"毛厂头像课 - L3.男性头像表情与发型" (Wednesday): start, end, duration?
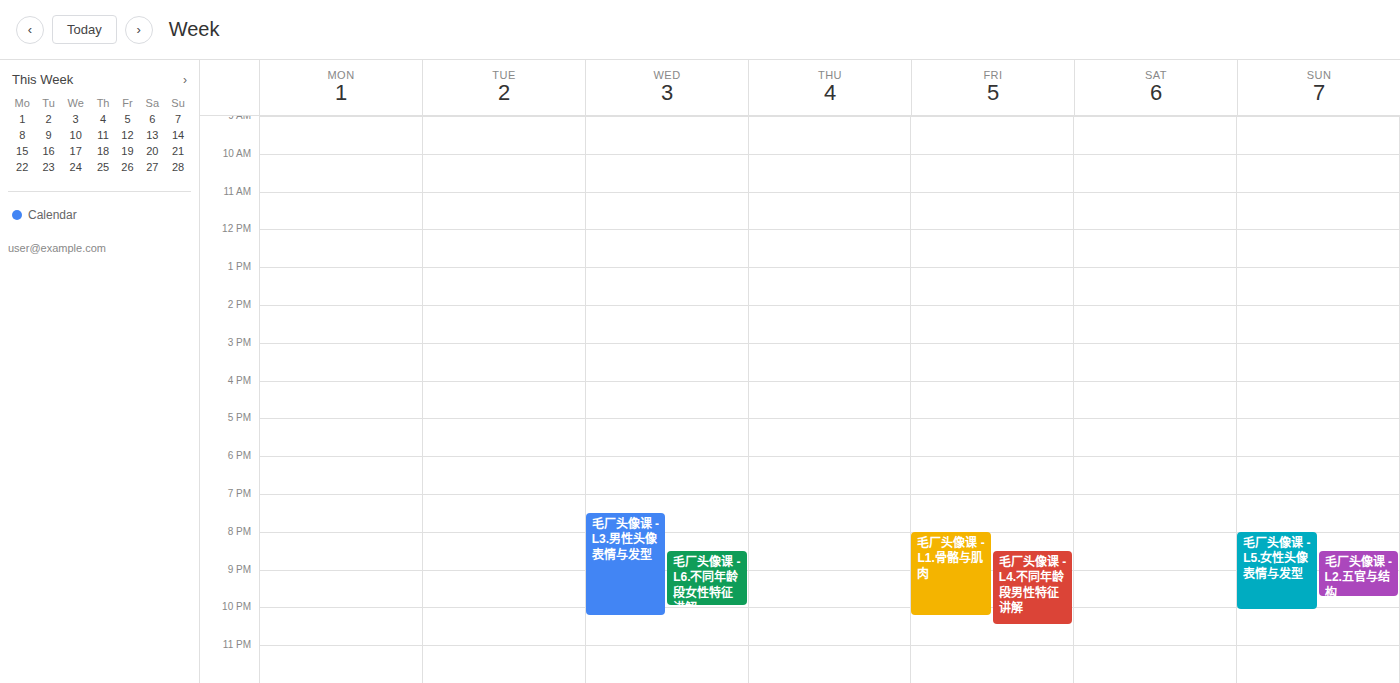
7:30 PM to 10:15 PM, 2 hours 45 minutes